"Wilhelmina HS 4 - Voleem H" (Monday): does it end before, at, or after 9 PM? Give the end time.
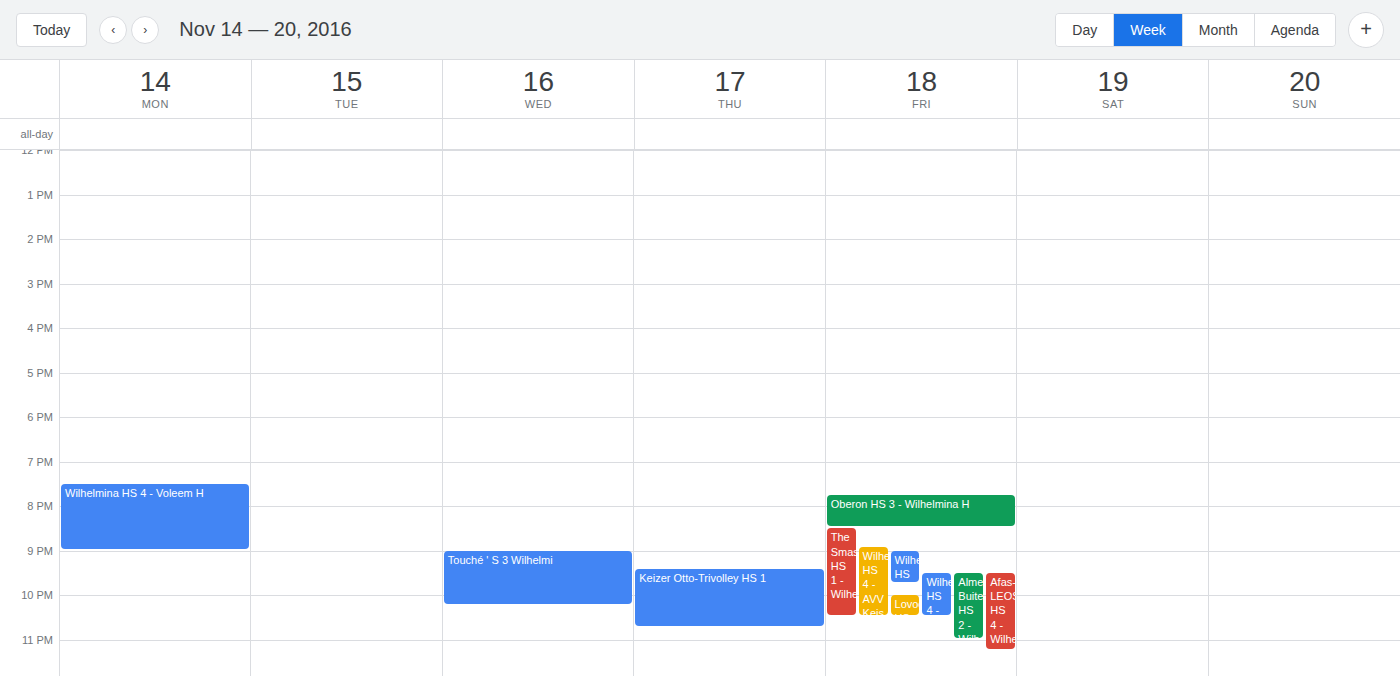
9:00 PM -- exactly at 9 PM, on the 9 PM line.